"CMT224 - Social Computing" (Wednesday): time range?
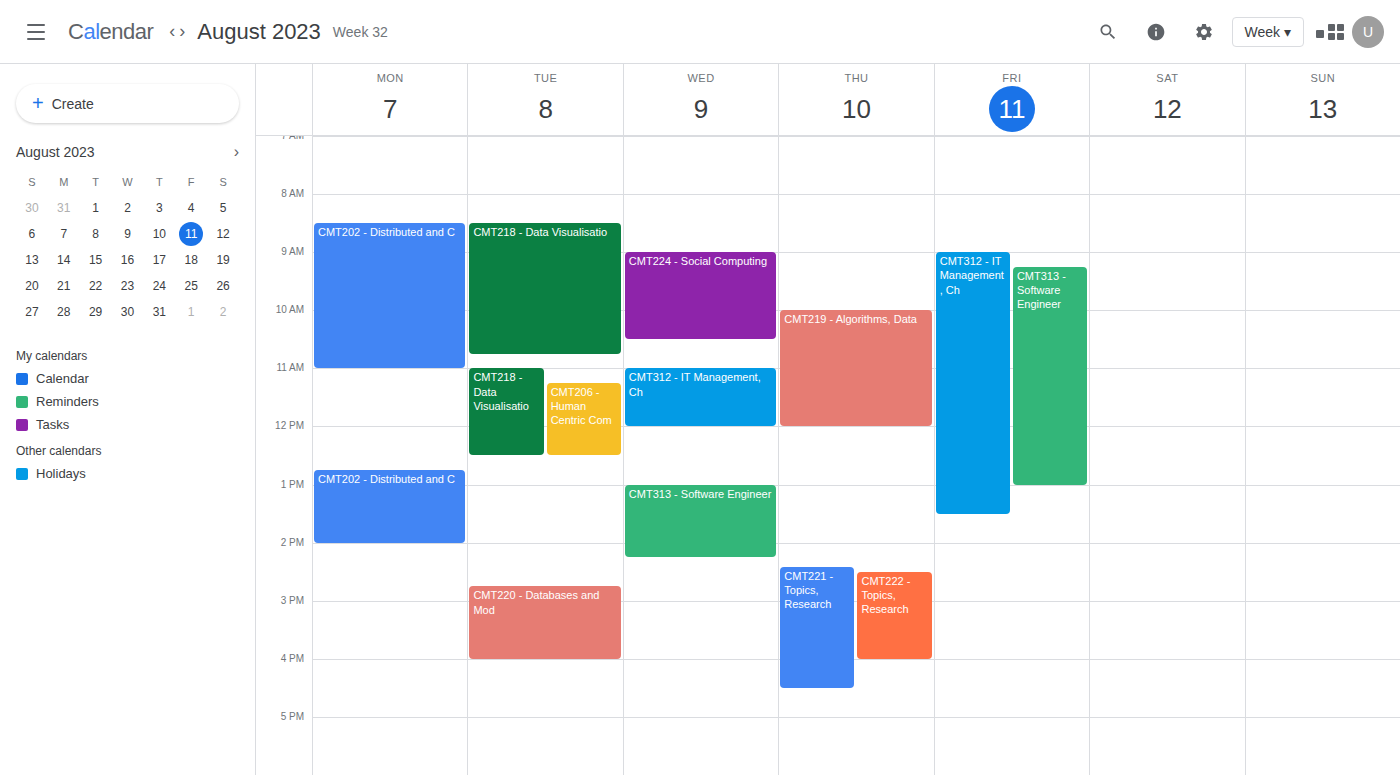
9:00 AM to 10:30 AM